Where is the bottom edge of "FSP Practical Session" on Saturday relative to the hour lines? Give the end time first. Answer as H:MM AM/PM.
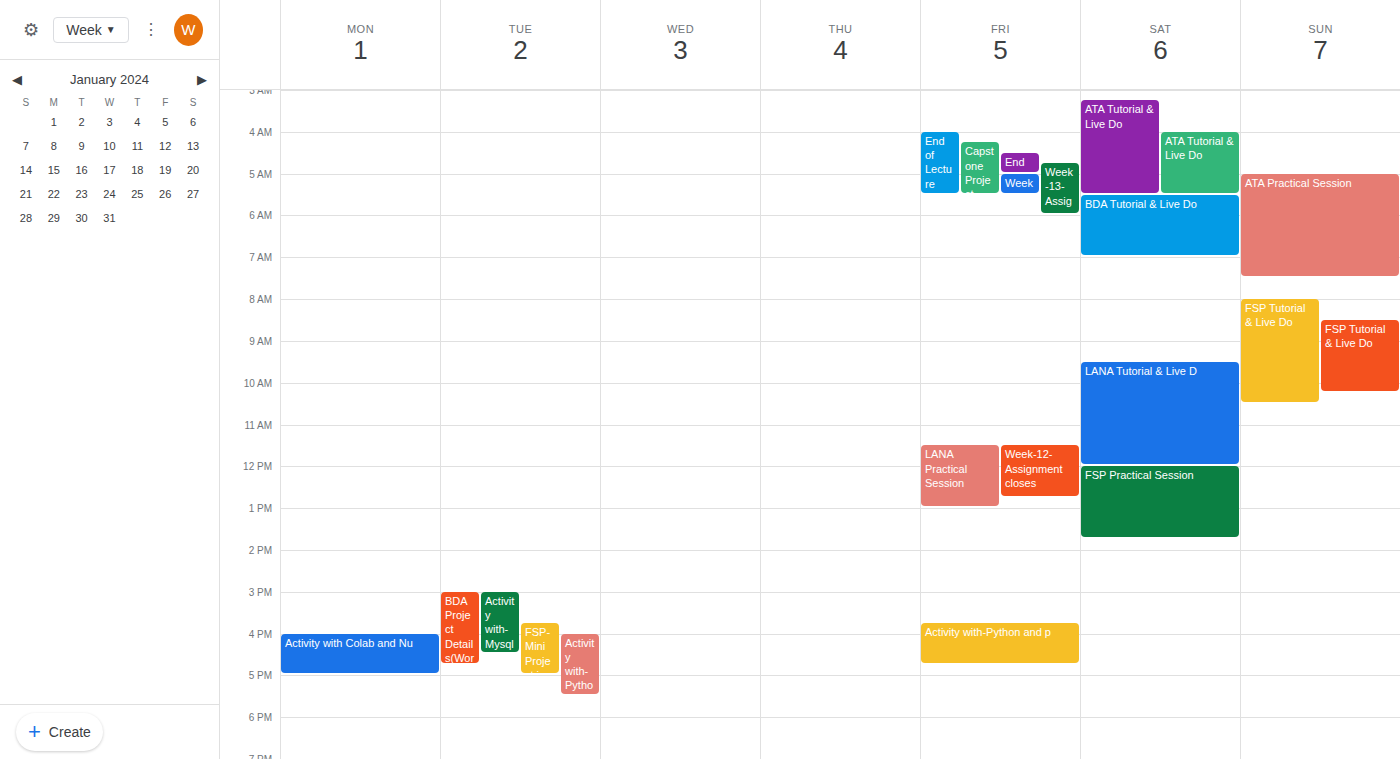
1:45 PM -- neither: three quarters of the way from the 1 PM line to the 2 PM line.